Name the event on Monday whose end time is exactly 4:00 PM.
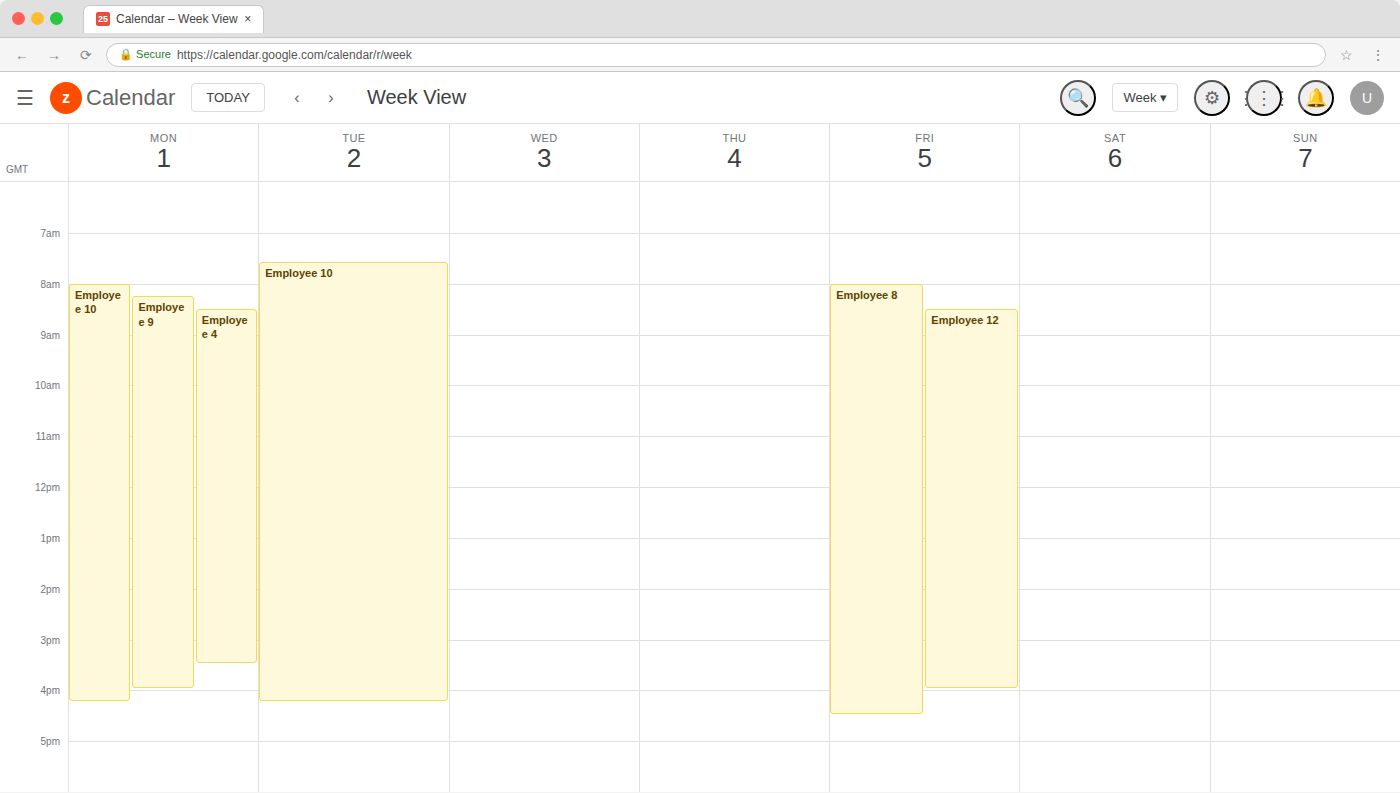
"Employee 9"